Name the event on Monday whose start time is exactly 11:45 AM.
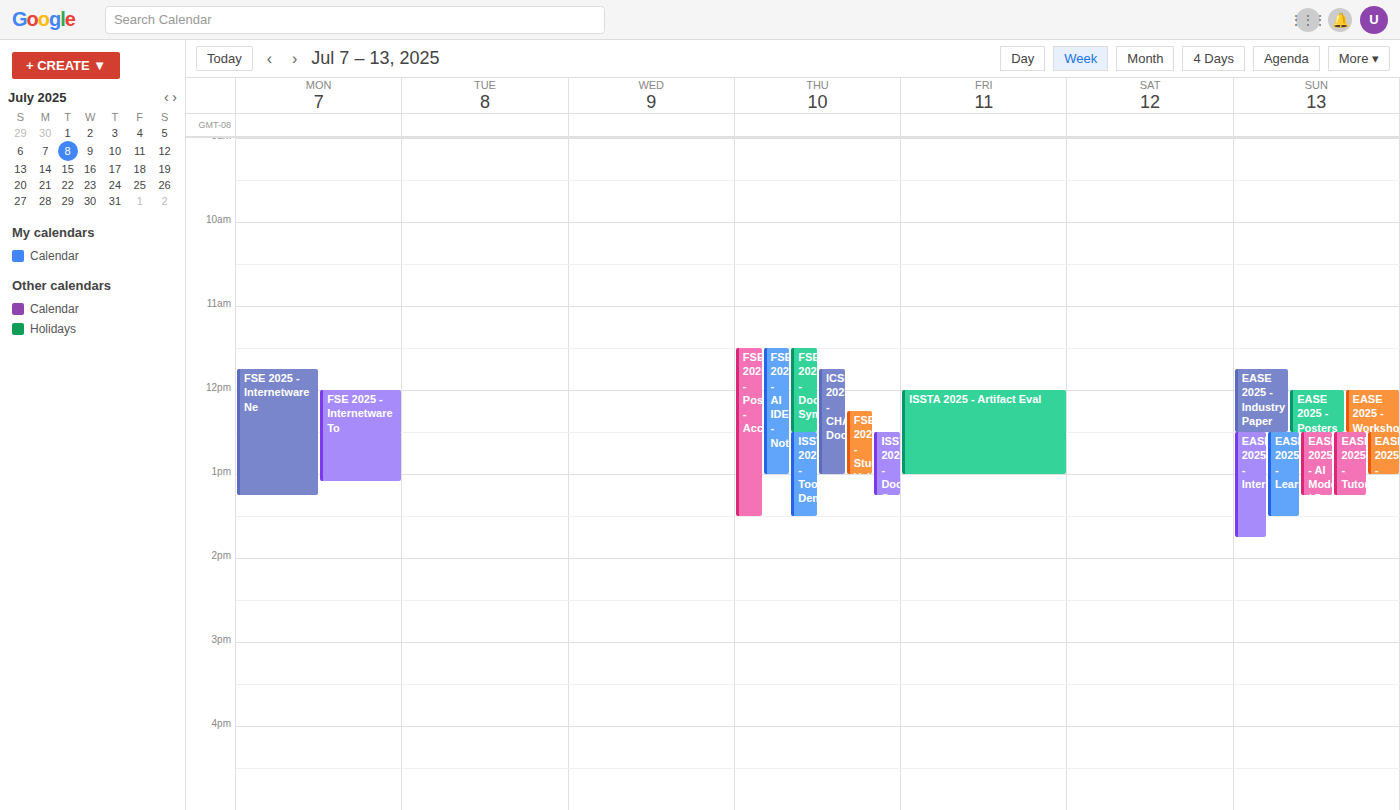
"FSE 2025 - Internetware Ne"